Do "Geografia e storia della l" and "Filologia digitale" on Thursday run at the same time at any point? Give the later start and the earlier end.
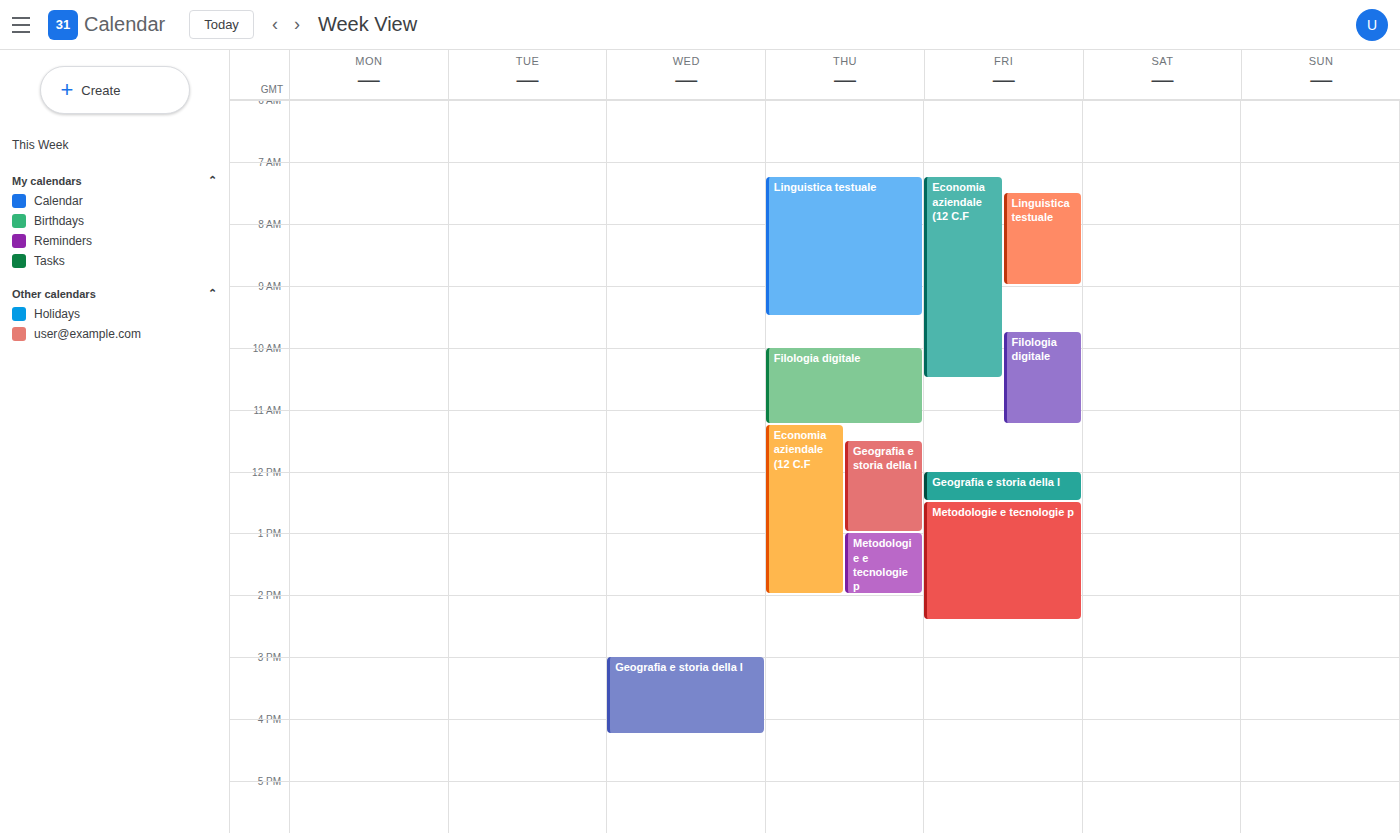
"Filologia digitale" ends at 11:15 AM and "Geografia e storia della l" starts at 11:30 AM -- no overlap.